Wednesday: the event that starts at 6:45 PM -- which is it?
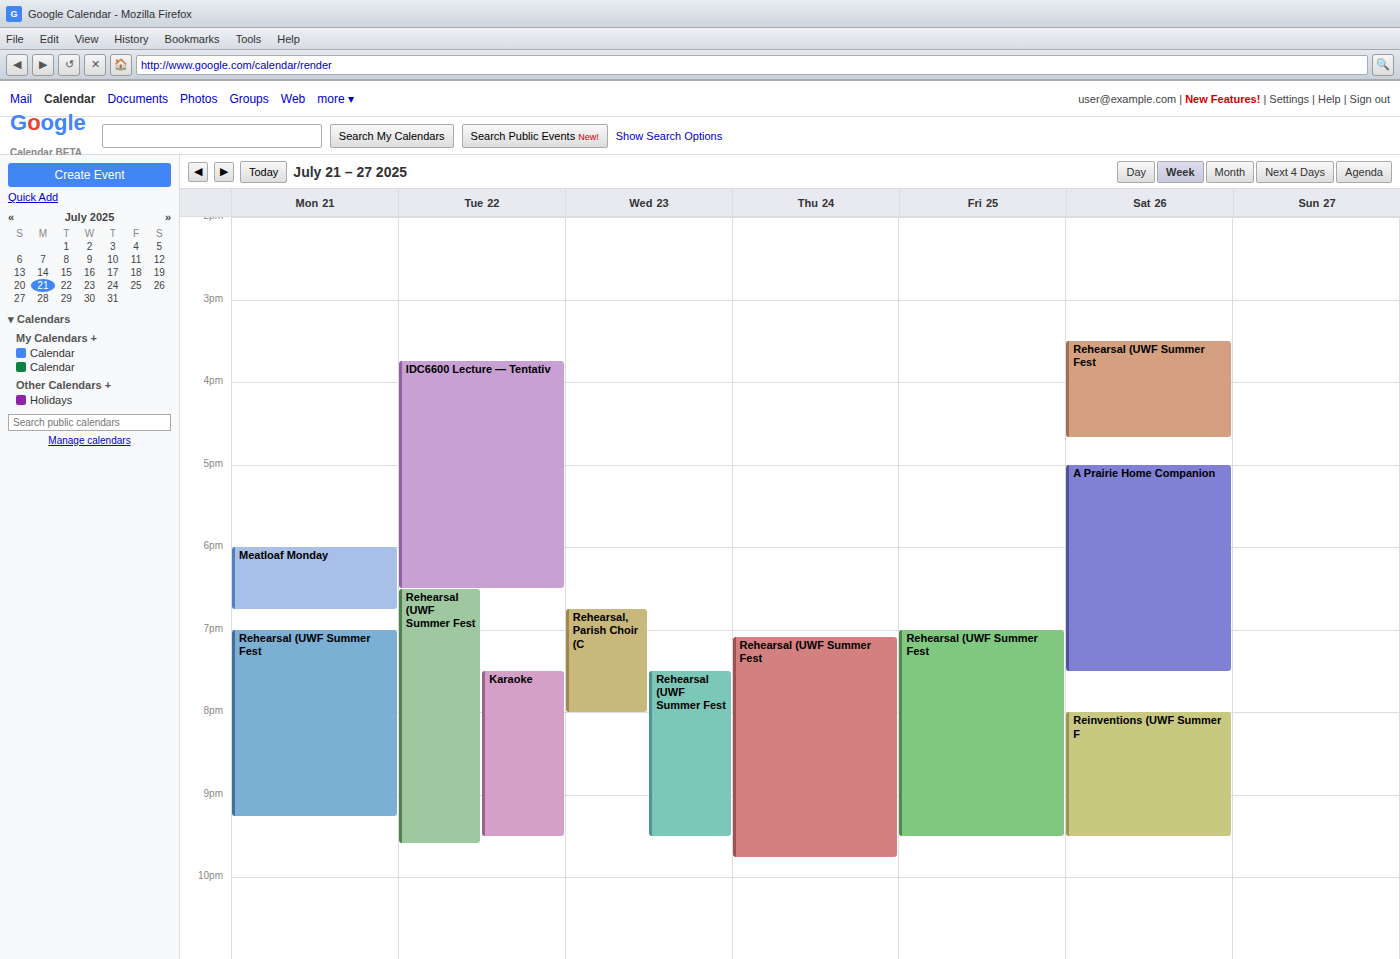
"Rehearsal, Parish Choir (C"